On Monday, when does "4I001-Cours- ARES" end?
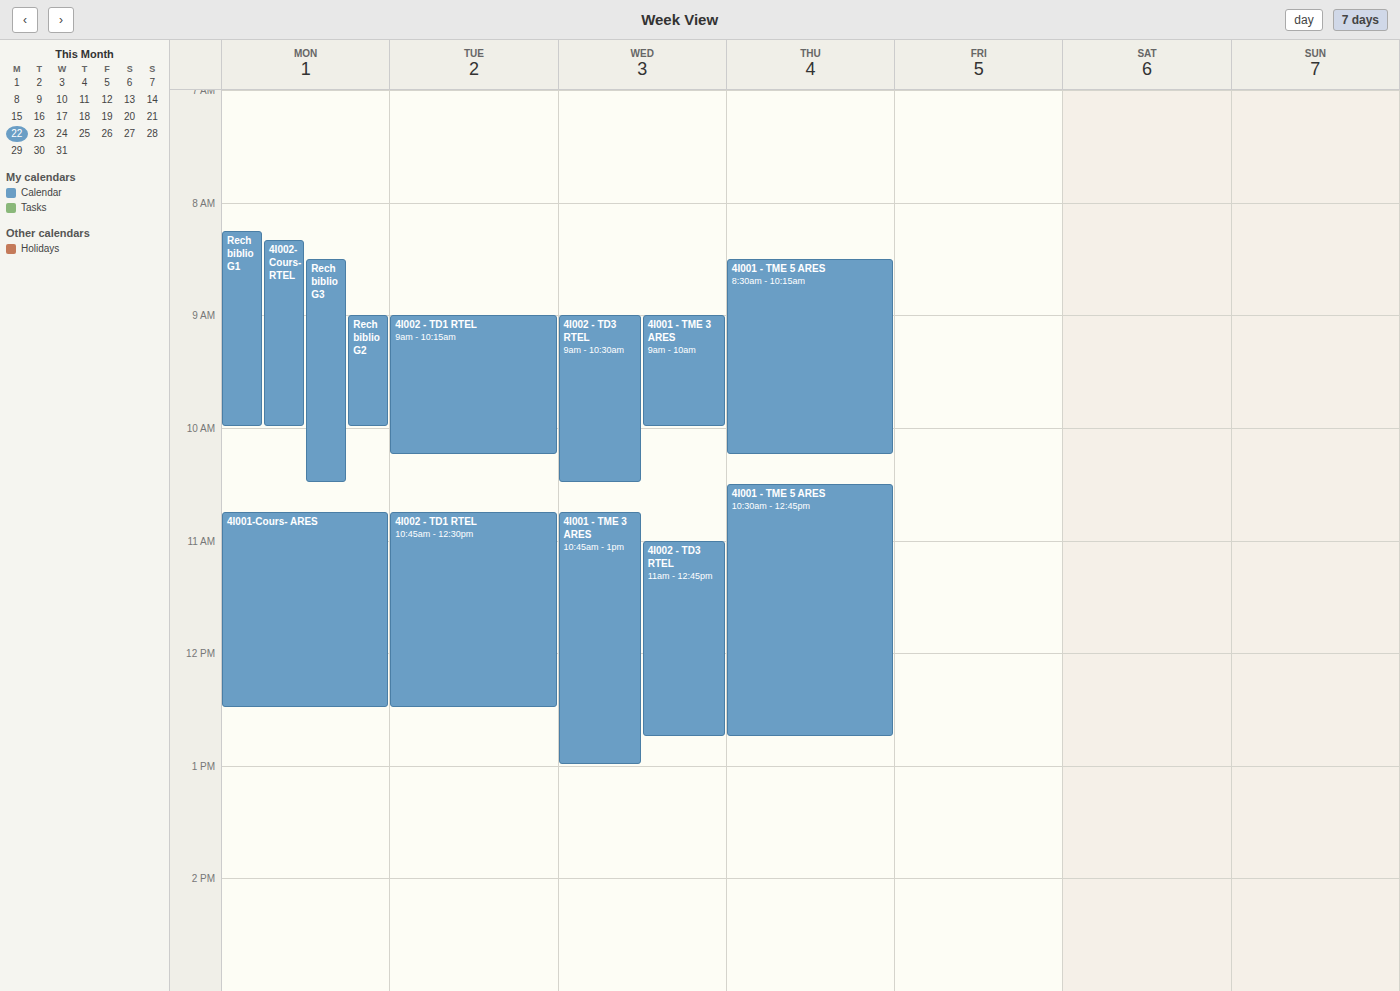
12:30 PM